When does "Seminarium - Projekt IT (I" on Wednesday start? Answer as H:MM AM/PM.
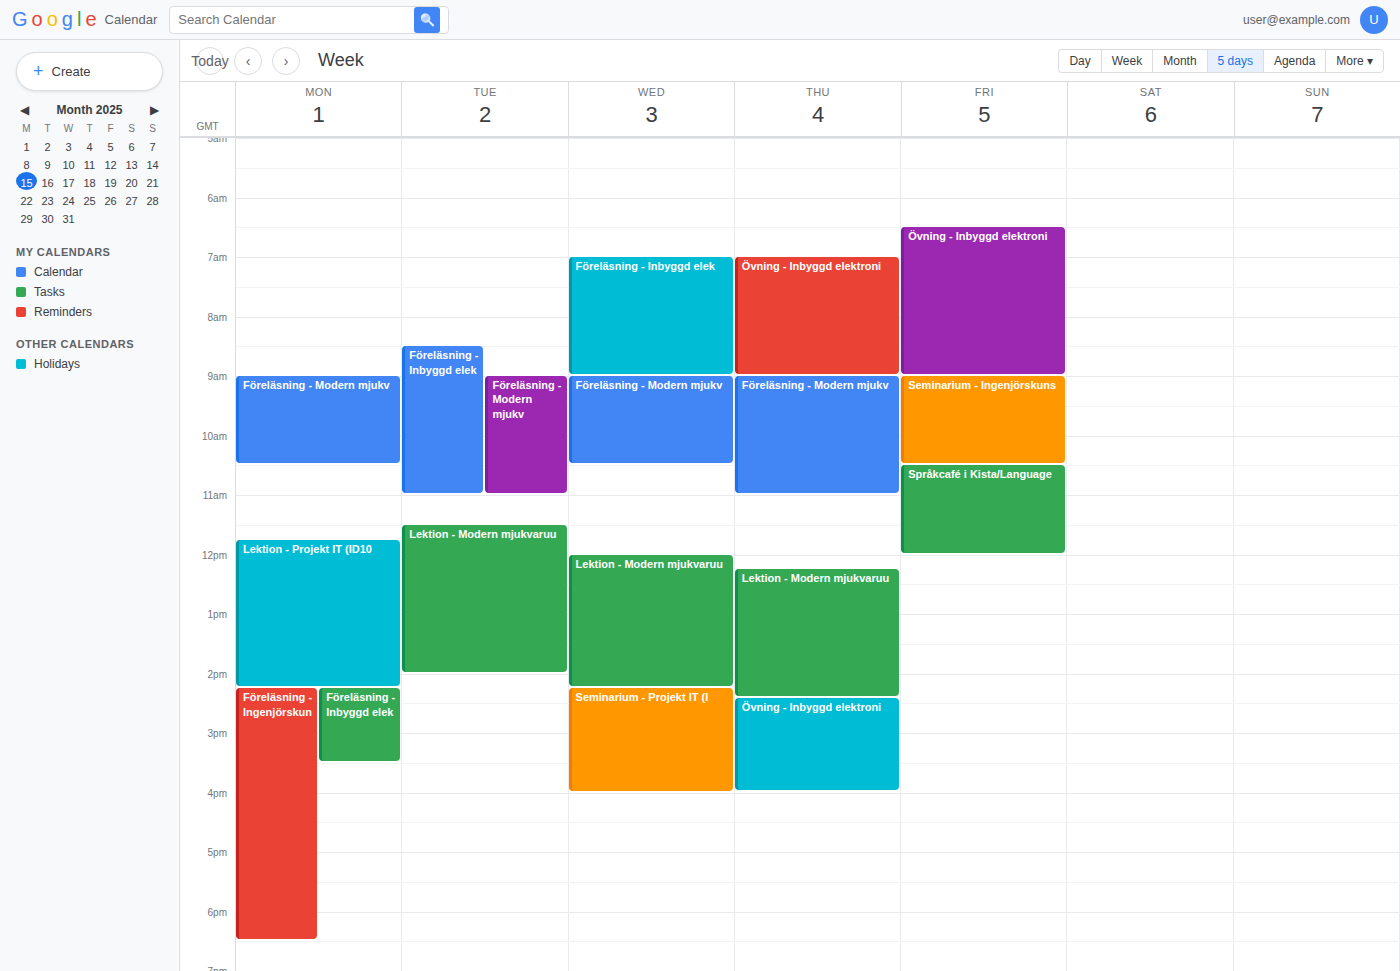
2:15 PM